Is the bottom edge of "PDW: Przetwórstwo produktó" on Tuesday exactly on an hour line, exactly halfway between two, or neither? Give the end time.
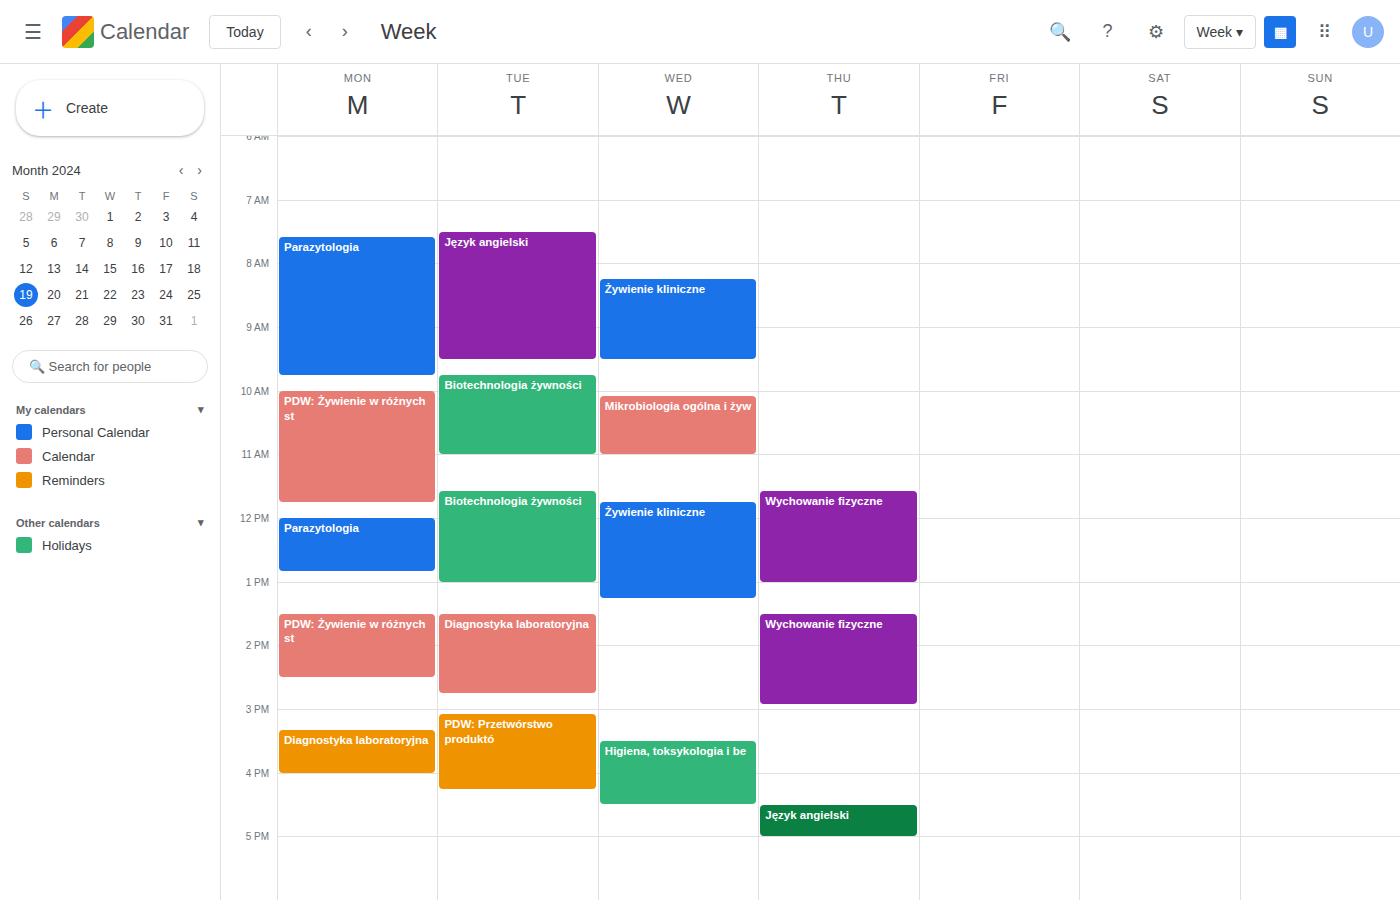
4:15 PM -- neither: a quarter of the way from the 4 PM line to the 5 PM line.